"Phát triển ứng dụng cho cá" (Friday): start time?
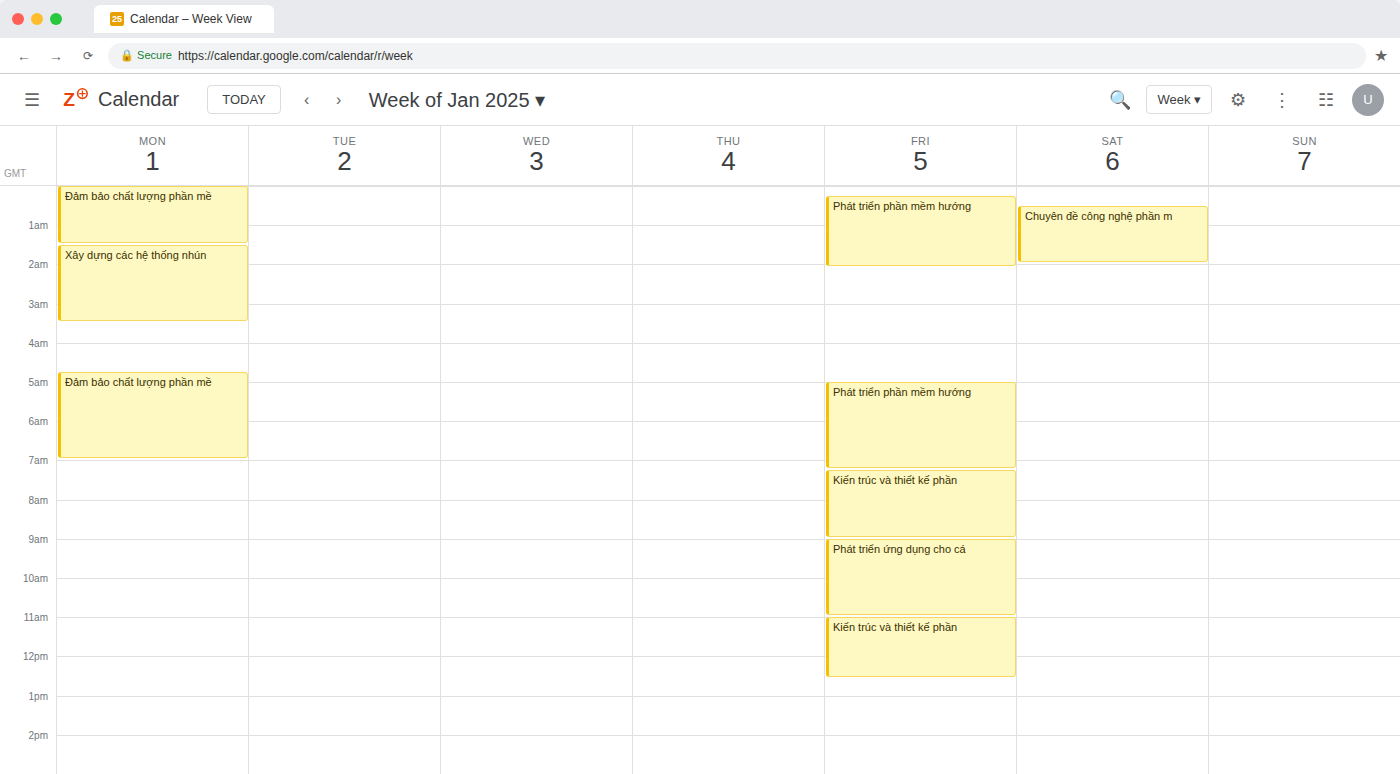
9:00 AM